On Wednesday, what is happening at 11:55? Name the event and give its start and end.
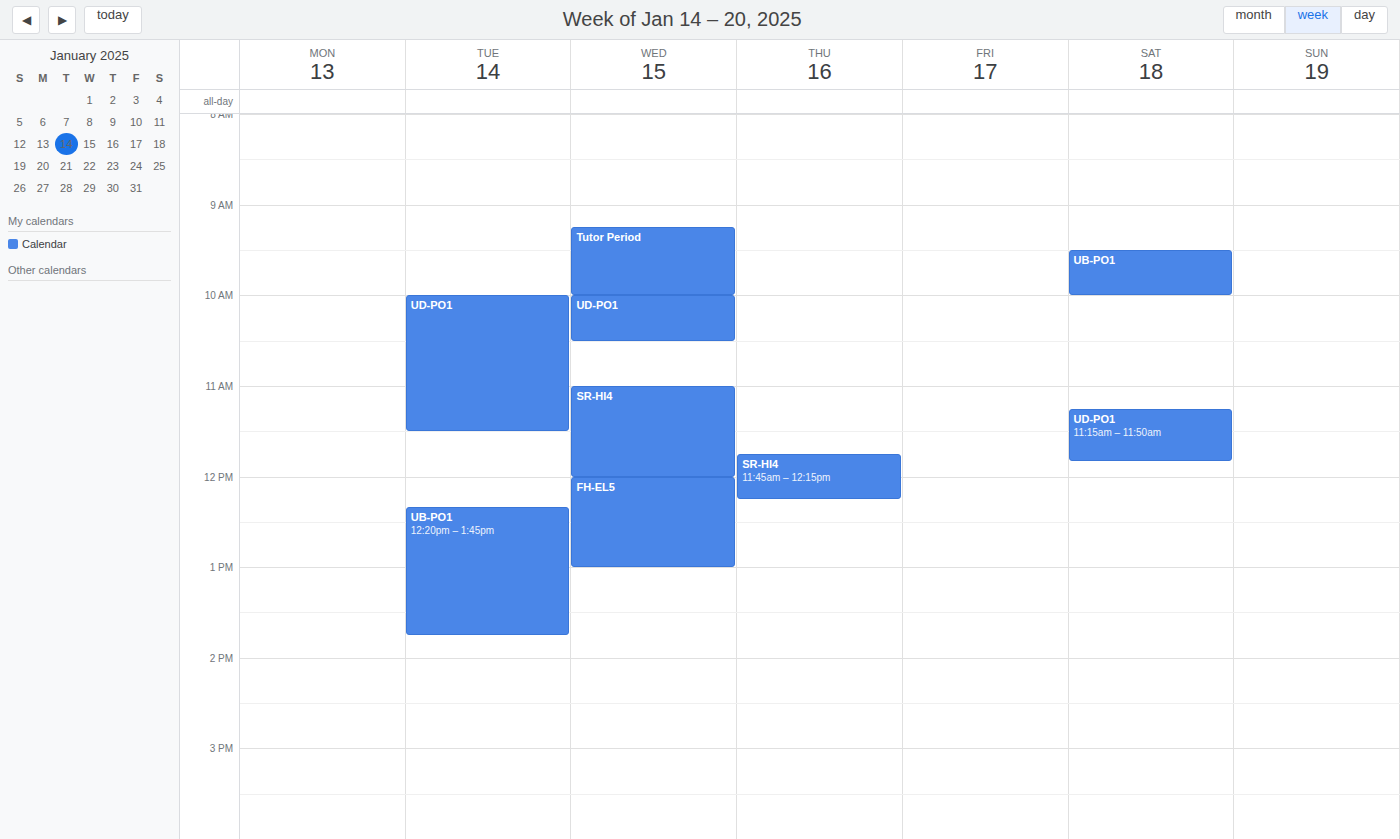
"SR-HI4", 11:00 to 12:00